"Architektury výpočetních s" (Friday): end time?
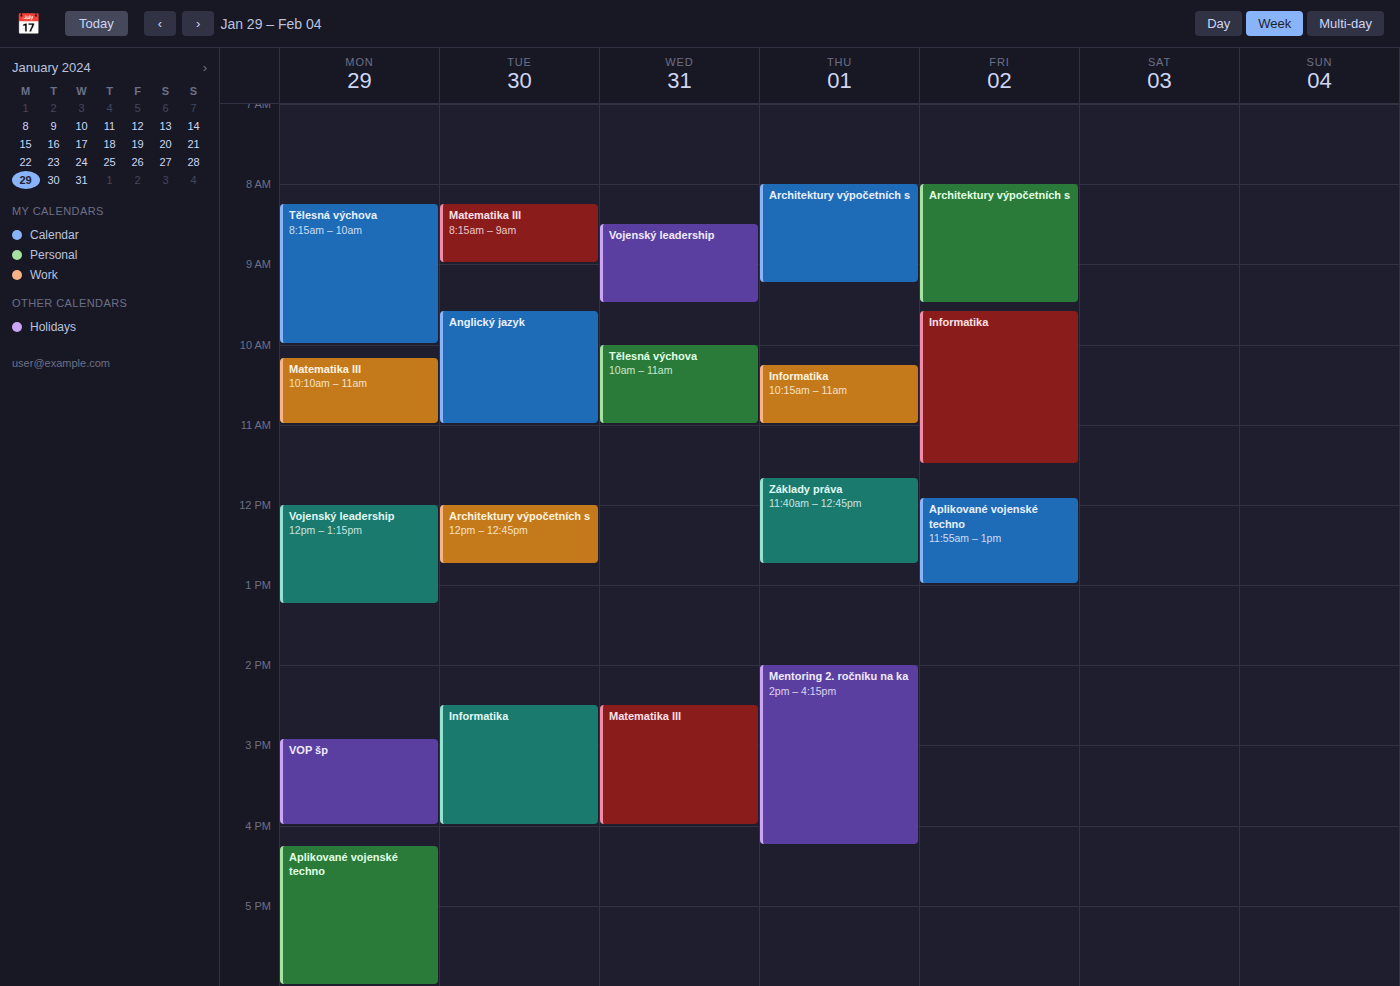
9:30 AM